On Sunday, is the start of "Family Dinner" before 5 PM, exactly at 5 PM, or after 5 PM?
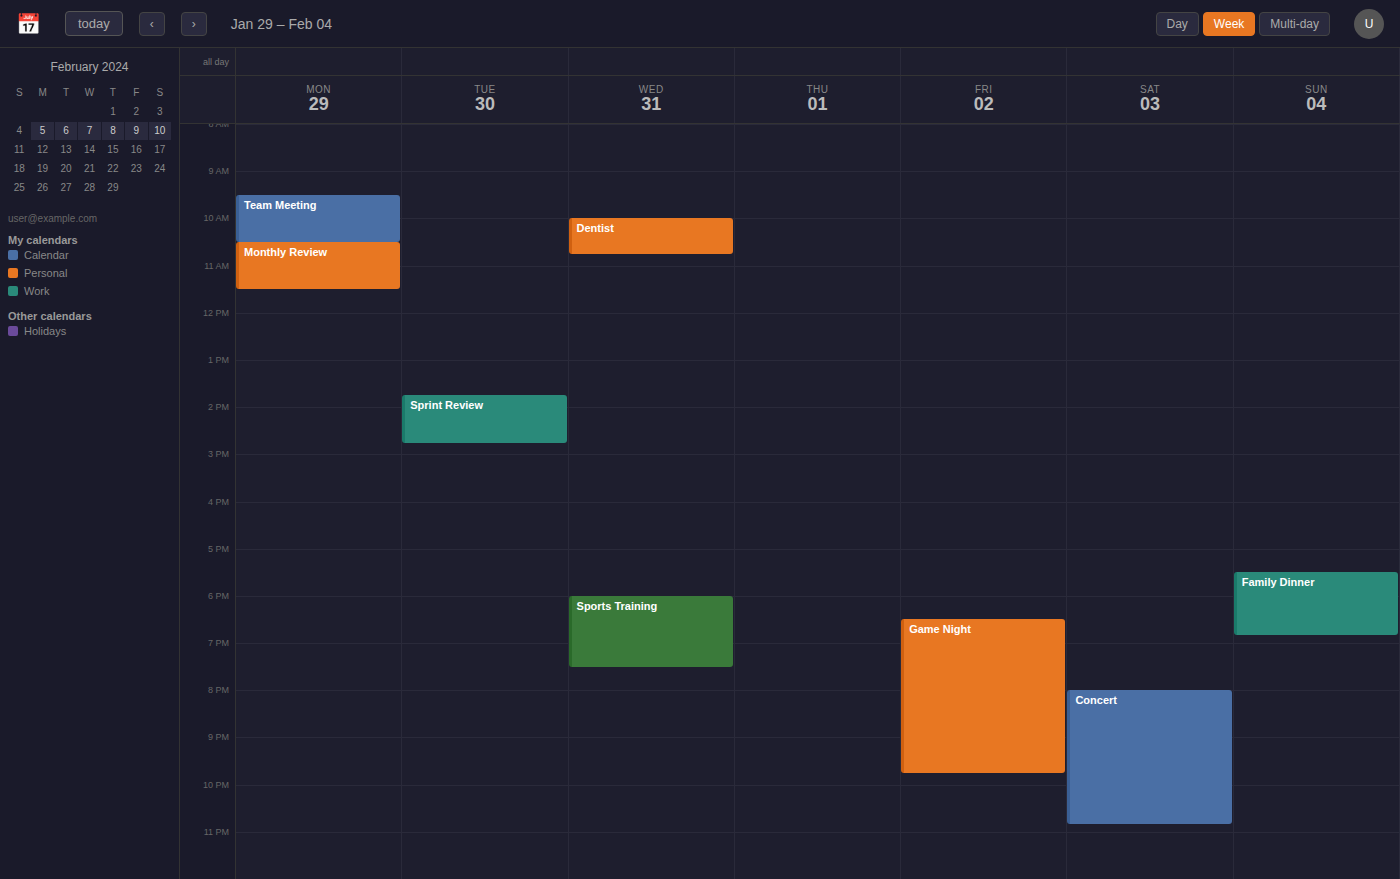
5:30 PM -- after 5 PM, 30 minutes below the 5 PM line.